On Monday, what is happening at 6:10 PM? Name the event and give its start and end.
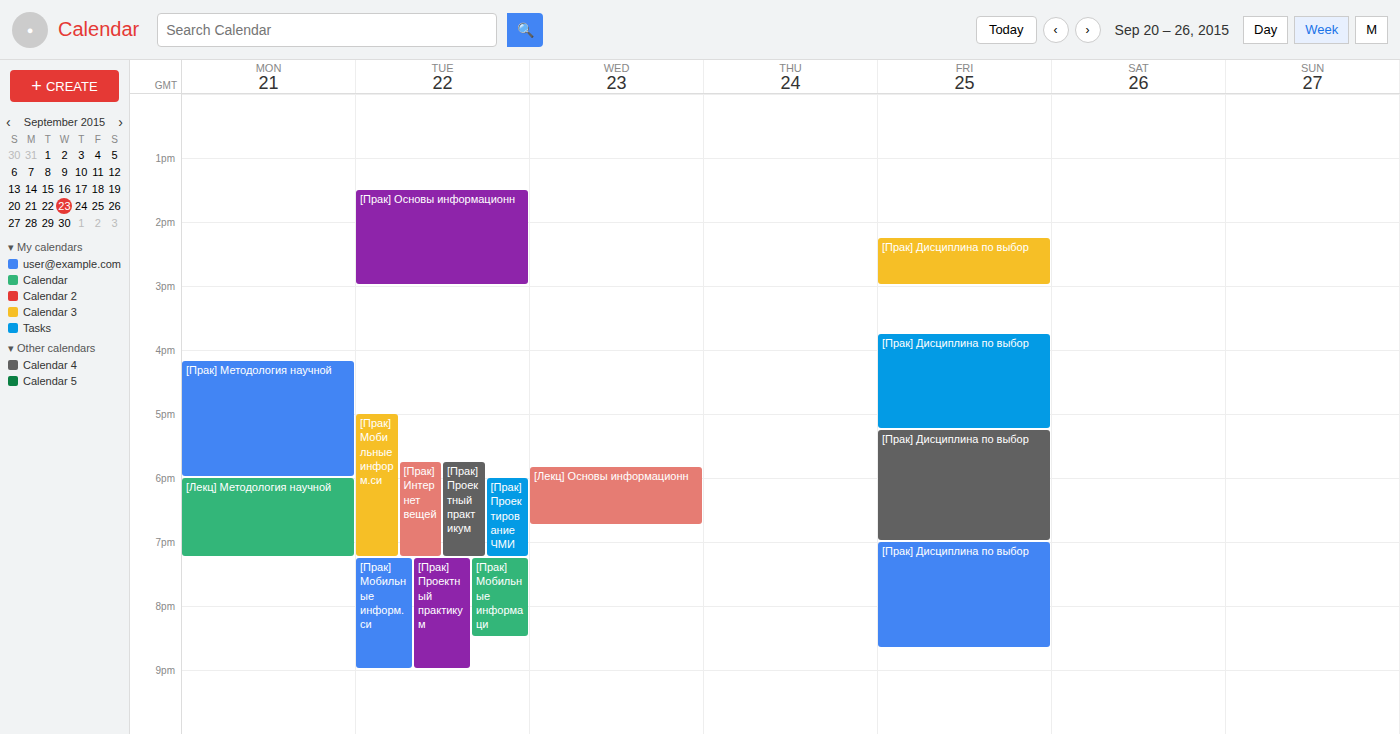
"[Лекц] Методология научной", 6:00 PM to 7:15 PM